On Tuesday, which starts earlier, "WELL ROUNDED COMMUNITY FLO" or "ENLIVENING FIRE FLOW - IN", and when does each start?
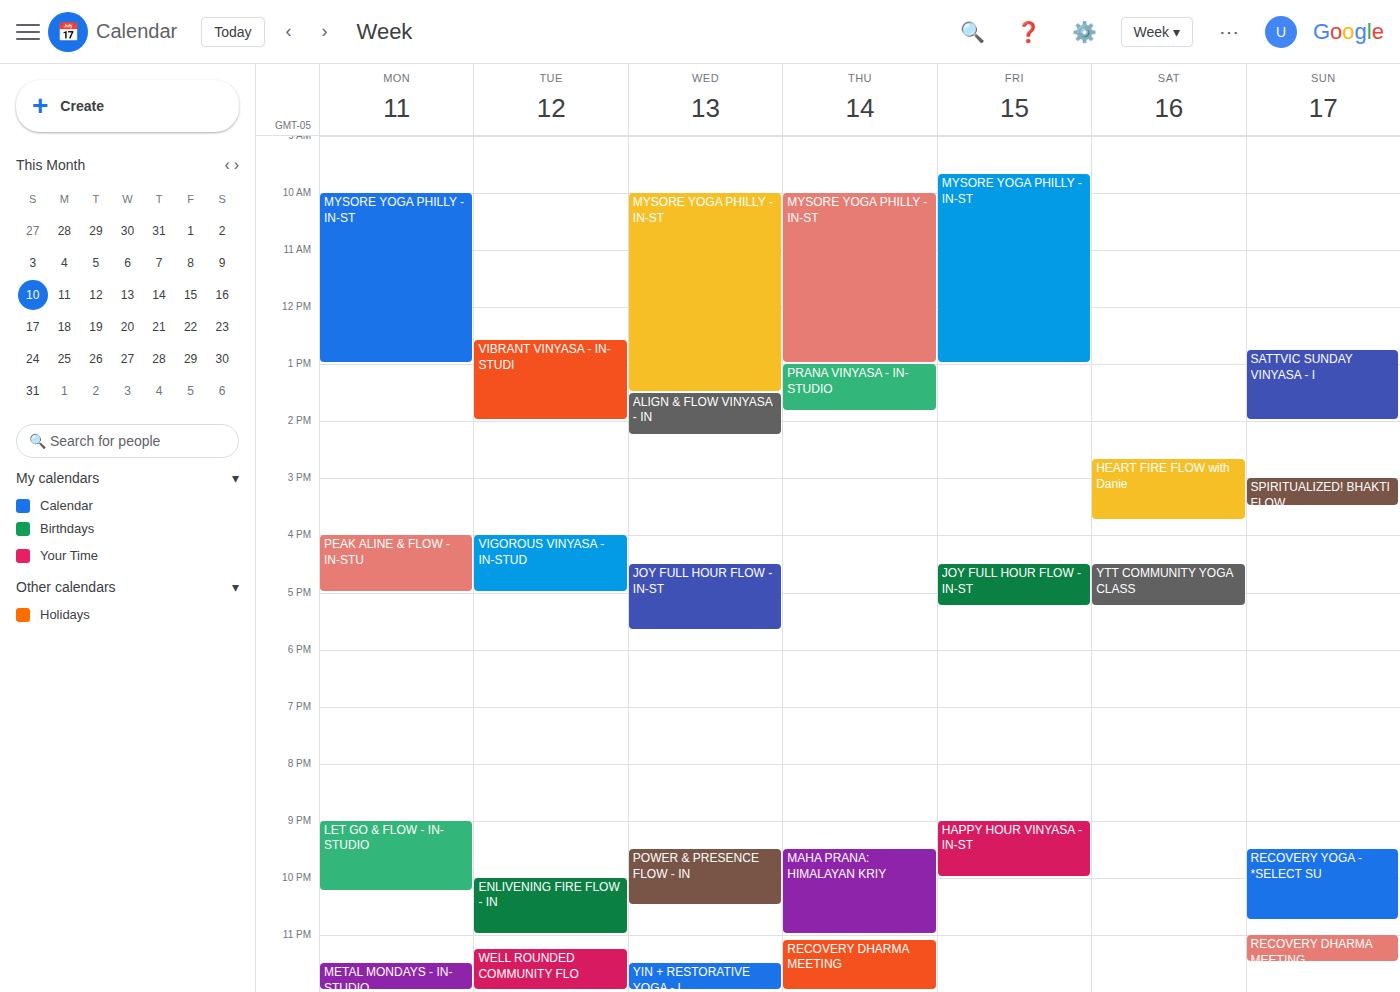
"ENLIVENING FIRE FLOW - IN" 10:00 PM; "WELL ROUNDED COMMUNITY FLO" 11:15 PM.